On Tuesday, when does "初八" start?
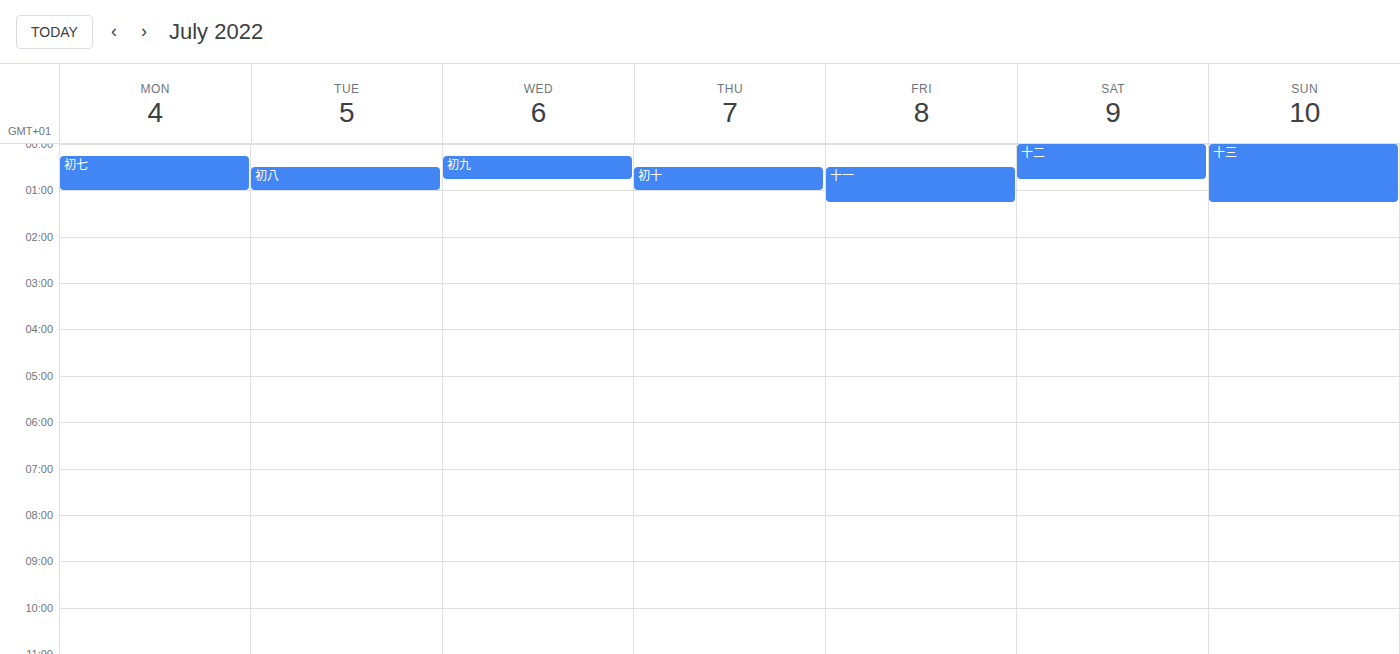
00:30